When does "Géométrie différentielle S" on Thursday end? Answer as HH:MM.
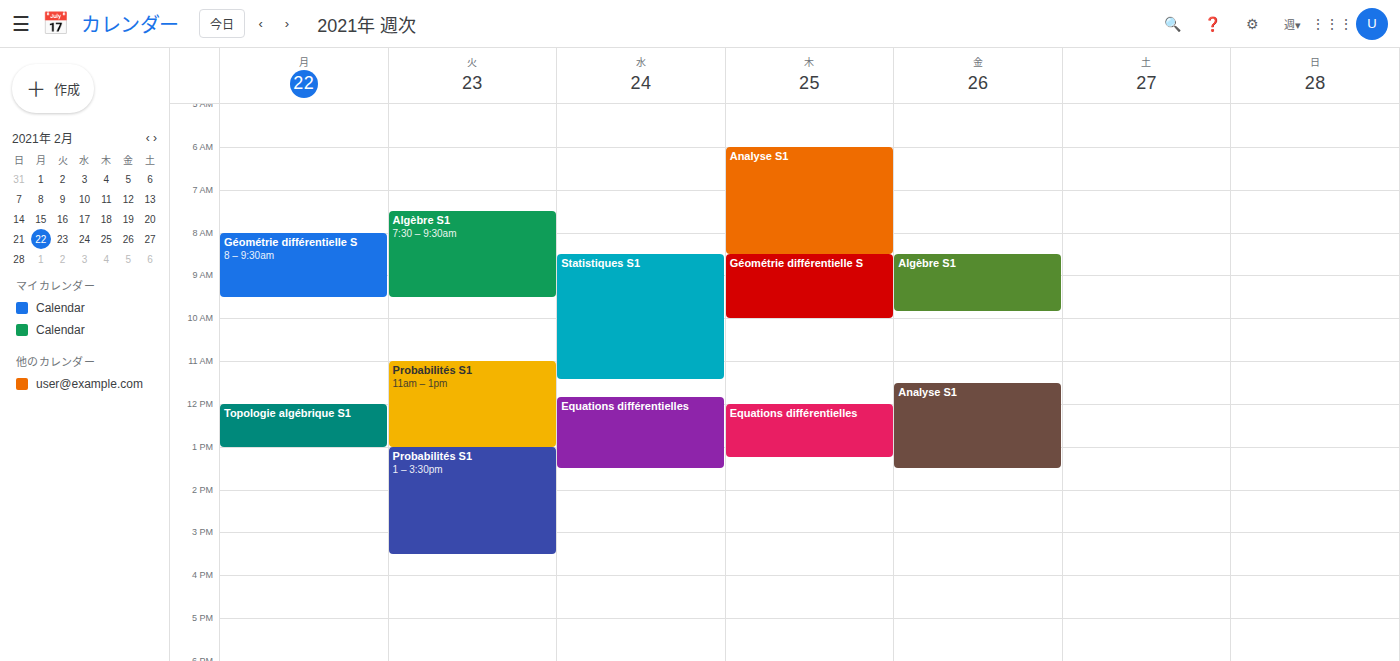
10:00